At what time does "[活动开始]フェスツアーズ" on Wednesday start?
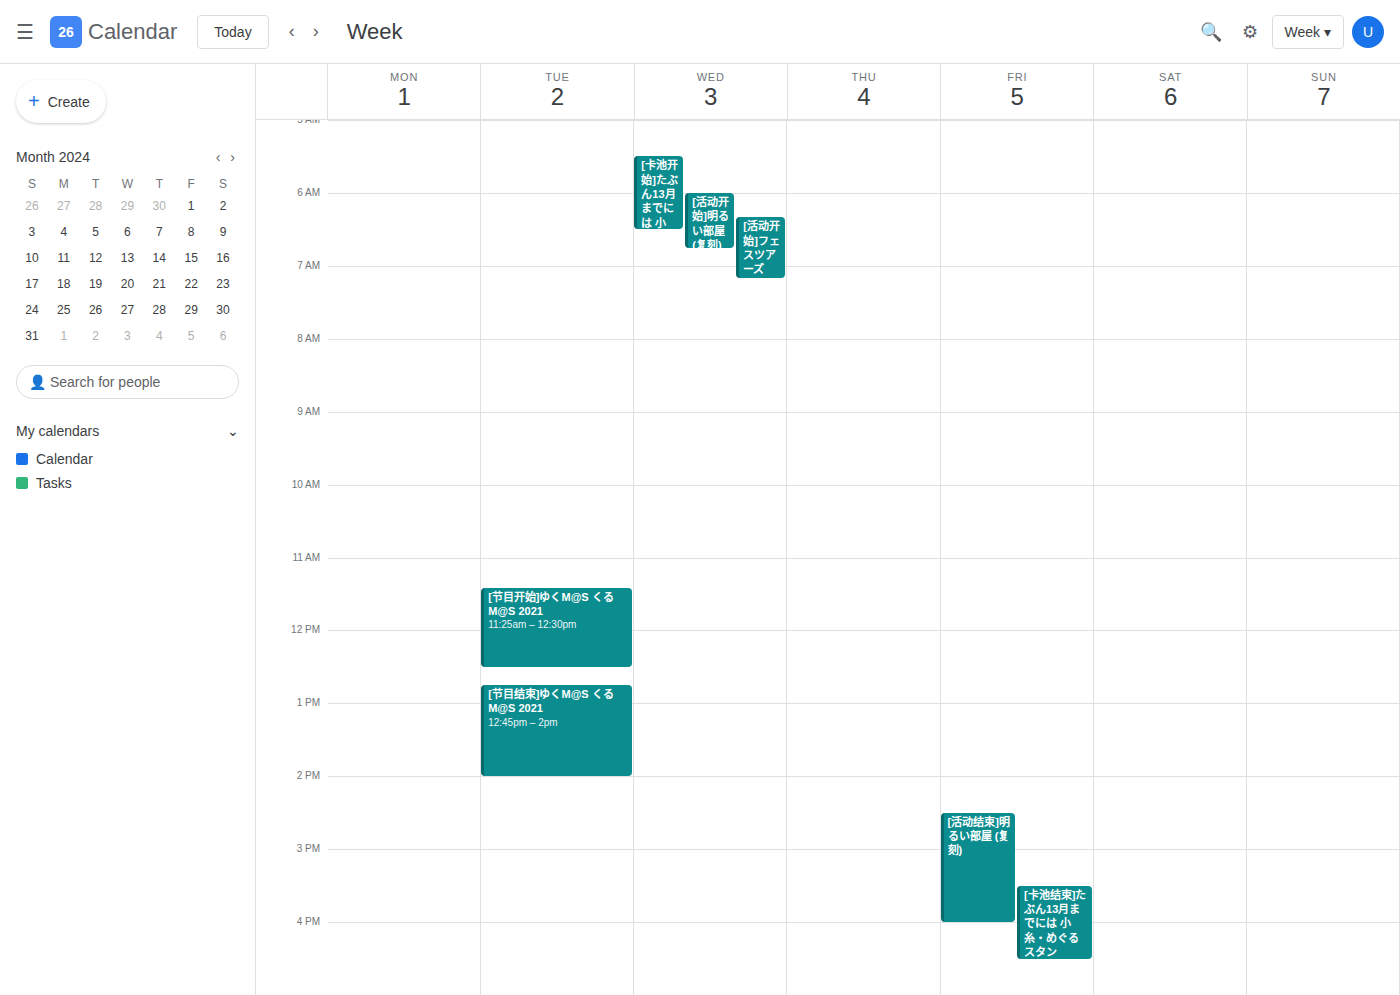
06:20